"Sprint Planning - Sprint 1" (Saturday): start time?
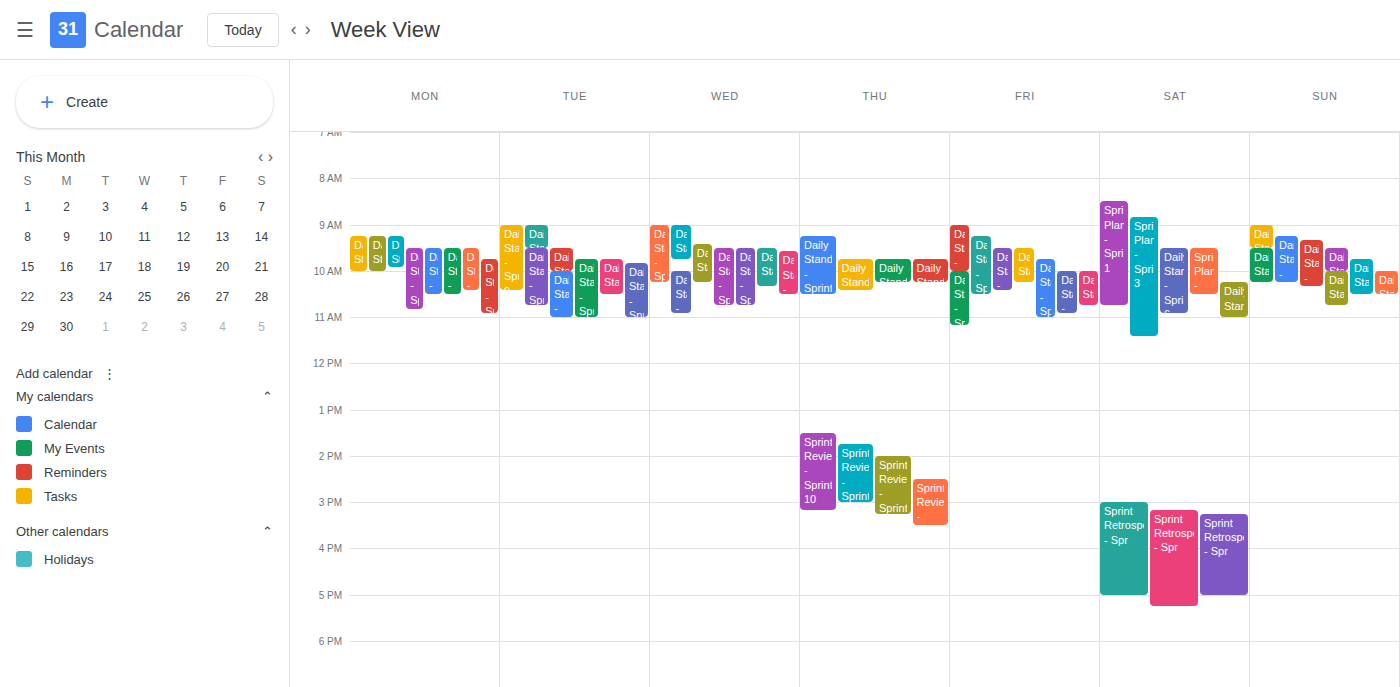
8:30 AM